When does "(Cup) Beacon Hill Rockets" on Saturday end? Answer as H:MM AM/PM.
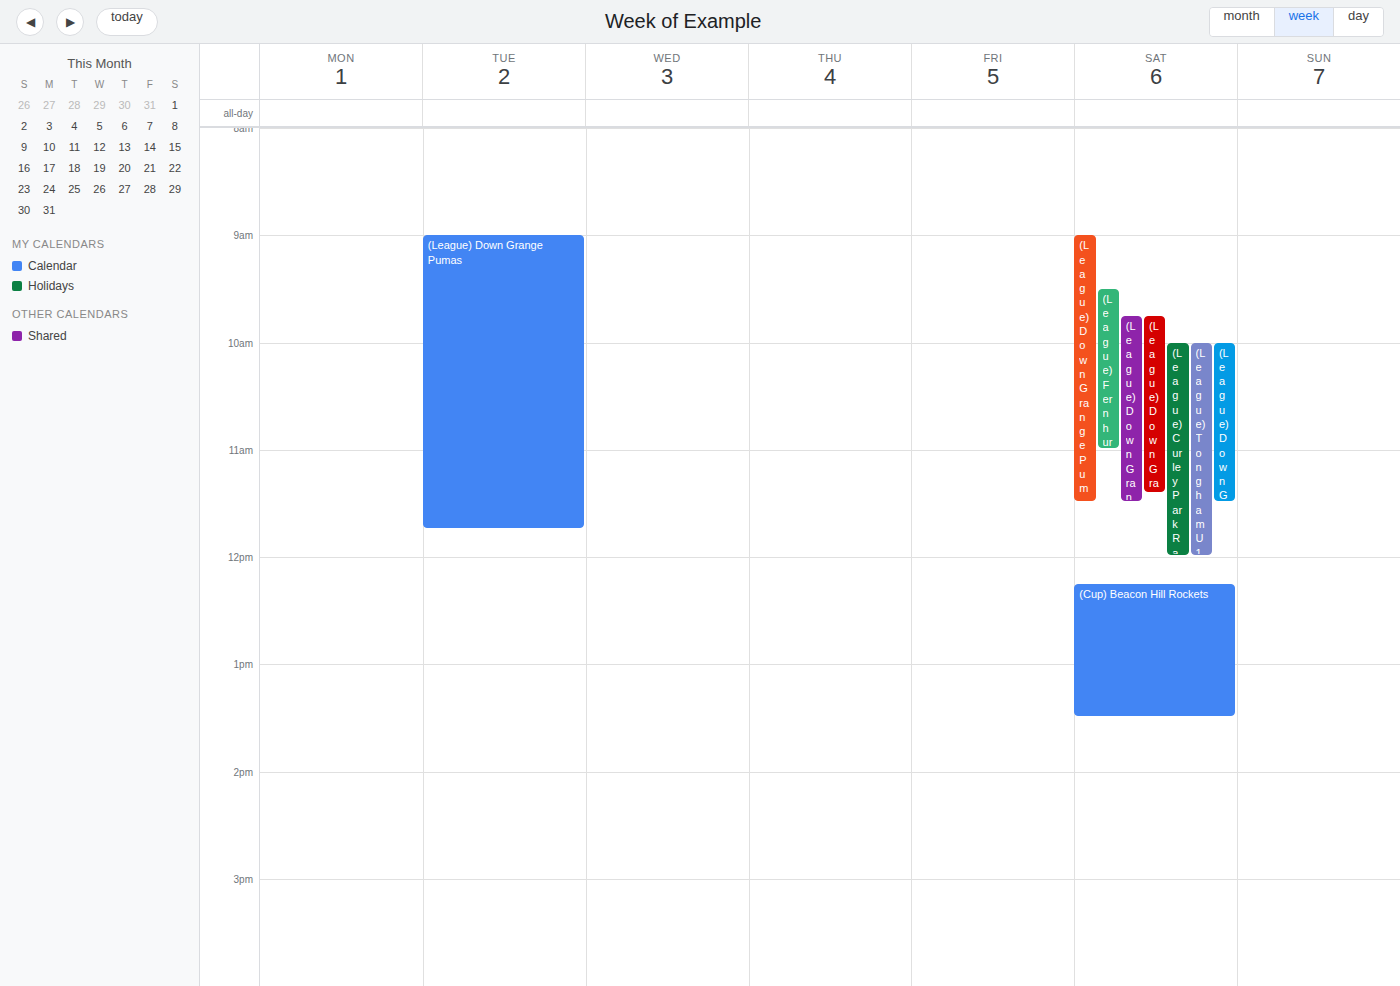
1:30 PM